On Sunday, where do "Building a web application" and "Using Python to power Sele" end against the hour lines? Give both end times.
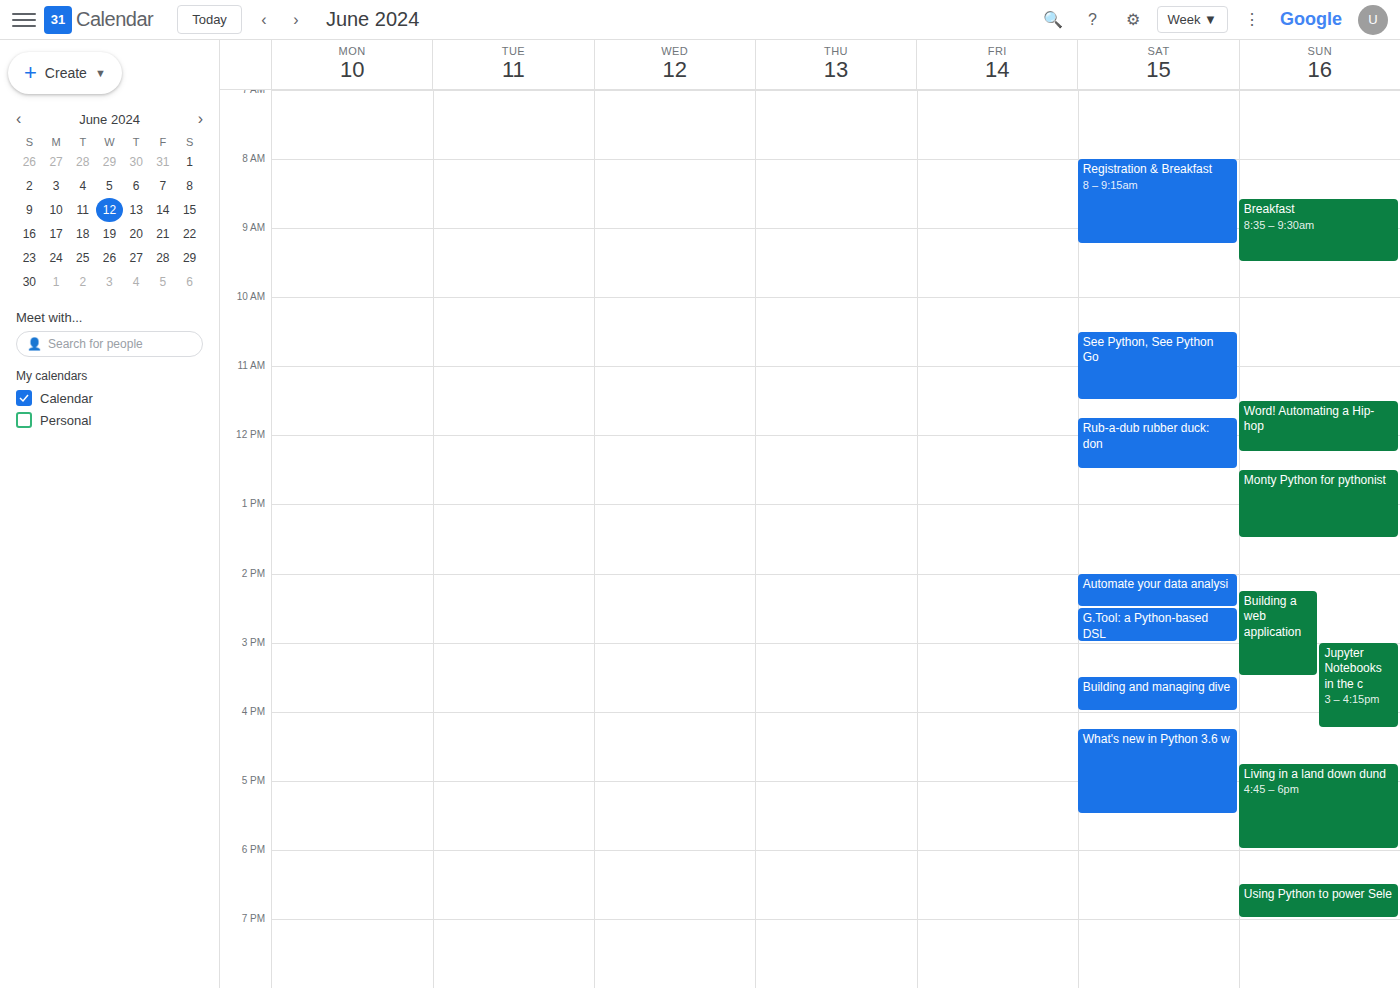
"Building a web application": 3:30 PM, halfway between the 3 PM and 4 PM lines. "Using Python to power Sele": 7:00 PM, exactly on the 7 PM line.